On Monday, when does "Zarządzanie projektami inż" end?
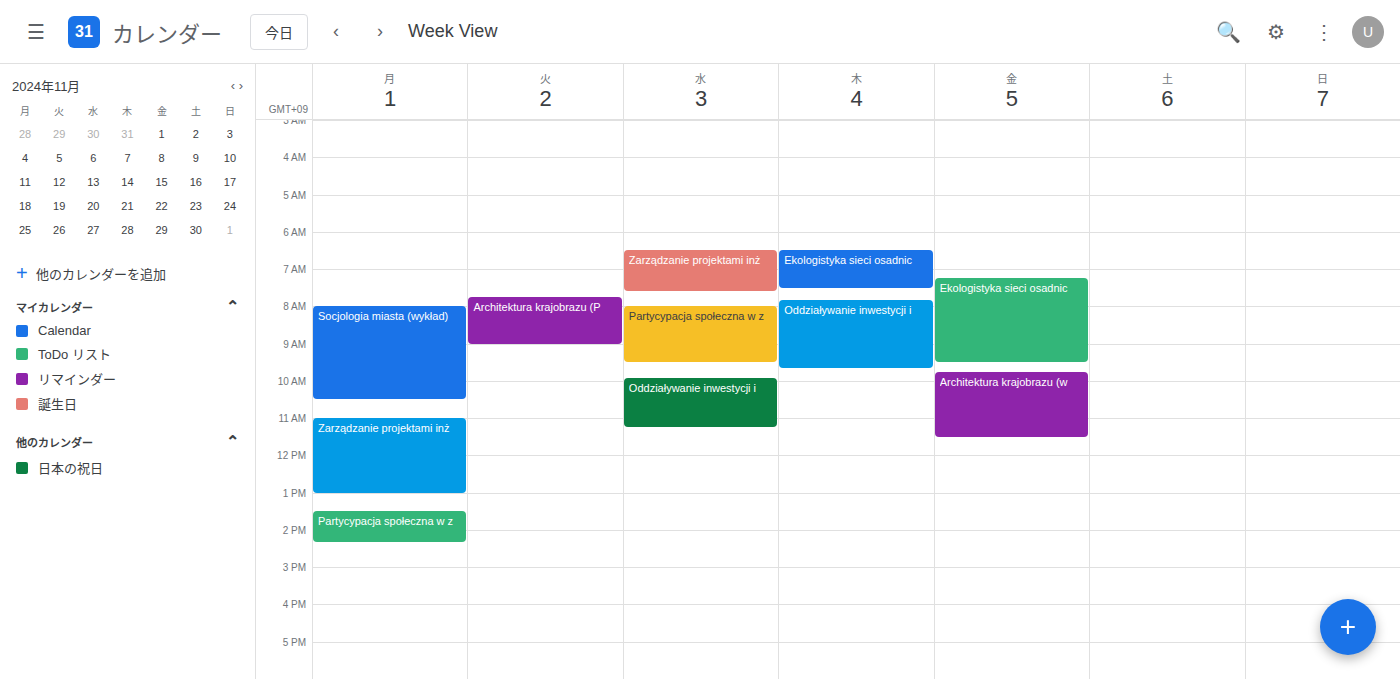
1:00 PM